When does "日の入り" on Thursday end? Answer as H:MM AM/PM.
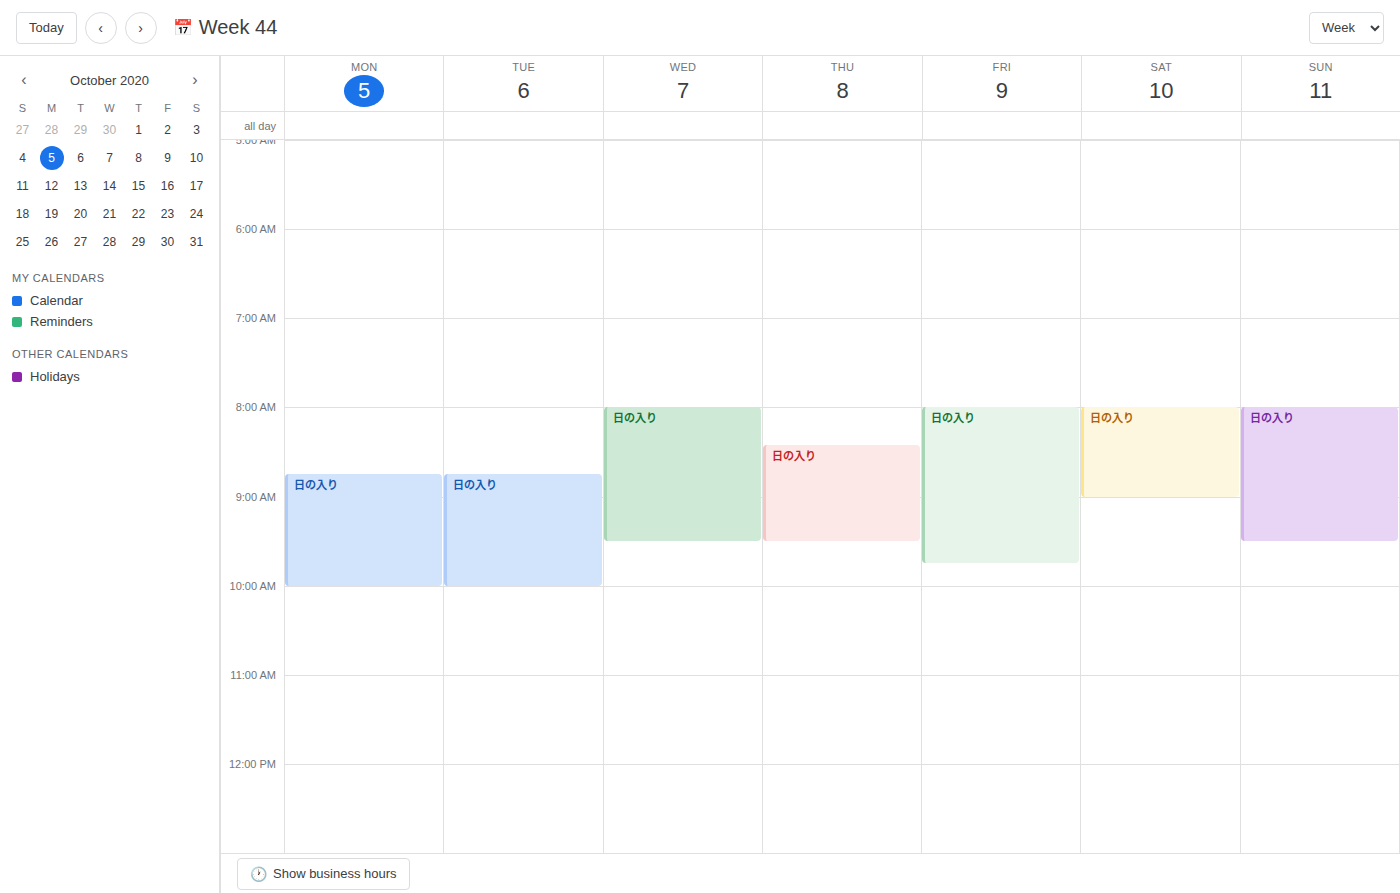
9:30 AM